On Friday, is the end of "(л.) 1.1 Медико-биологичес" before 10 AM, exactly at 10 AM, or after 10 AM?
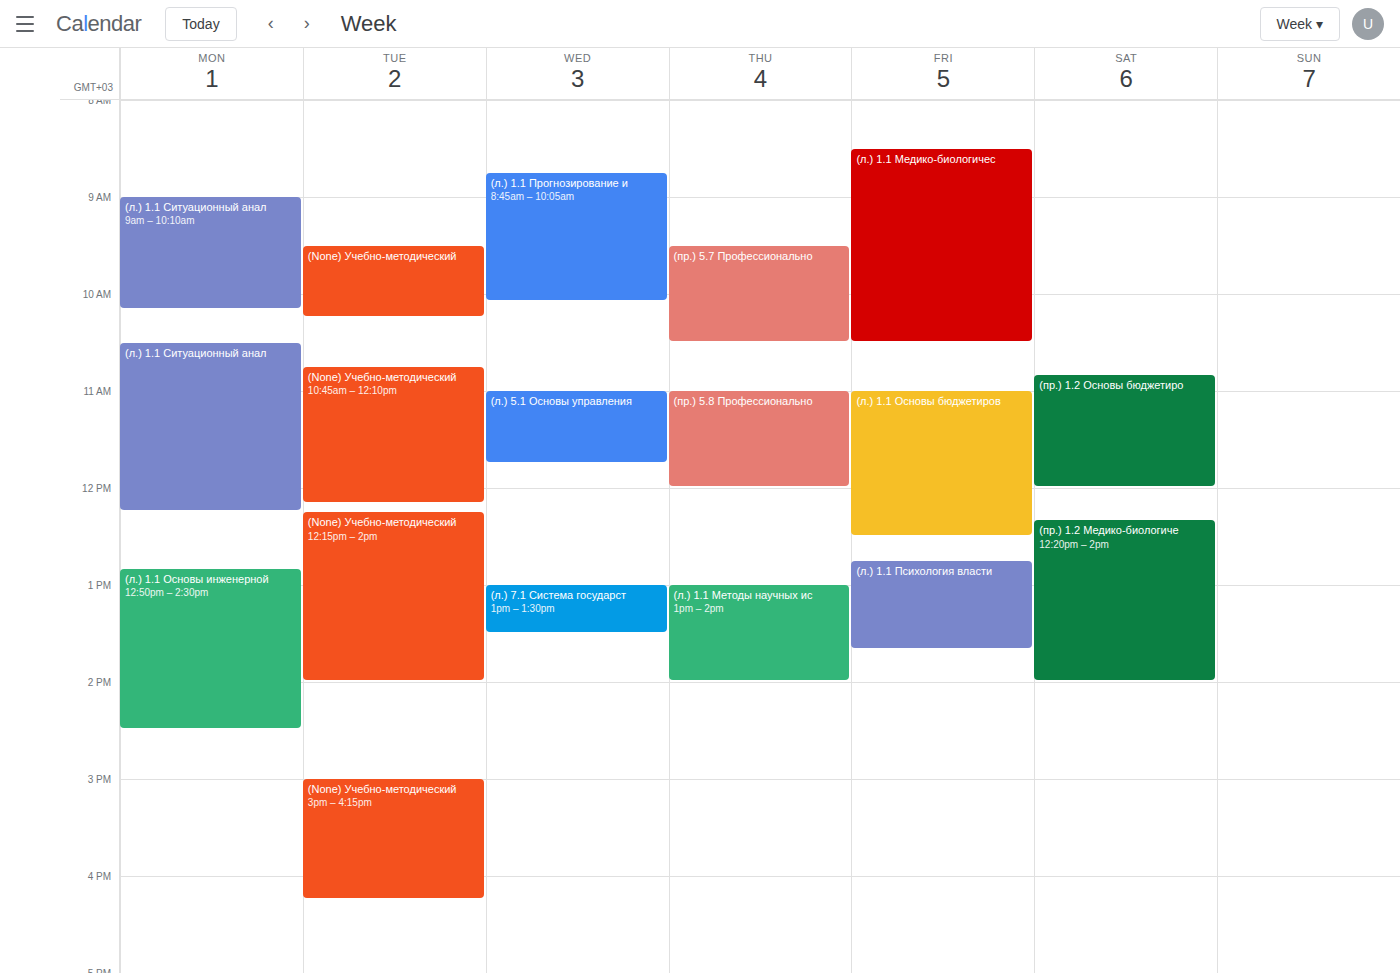
10:30 AM -- after 10 AM, 30 minutes below the 10 AM line.